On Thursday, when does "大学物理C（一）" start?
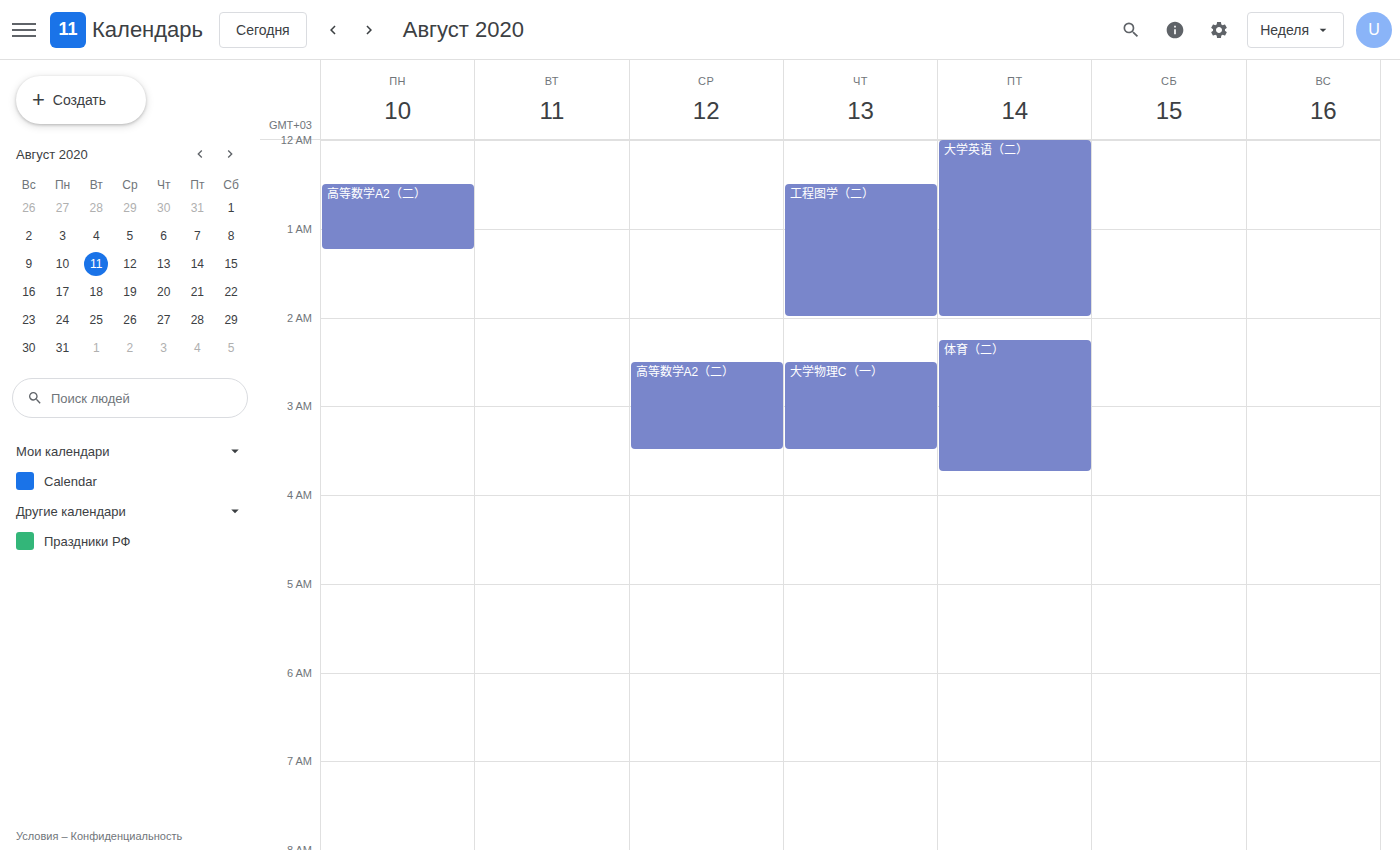
2:30 AM